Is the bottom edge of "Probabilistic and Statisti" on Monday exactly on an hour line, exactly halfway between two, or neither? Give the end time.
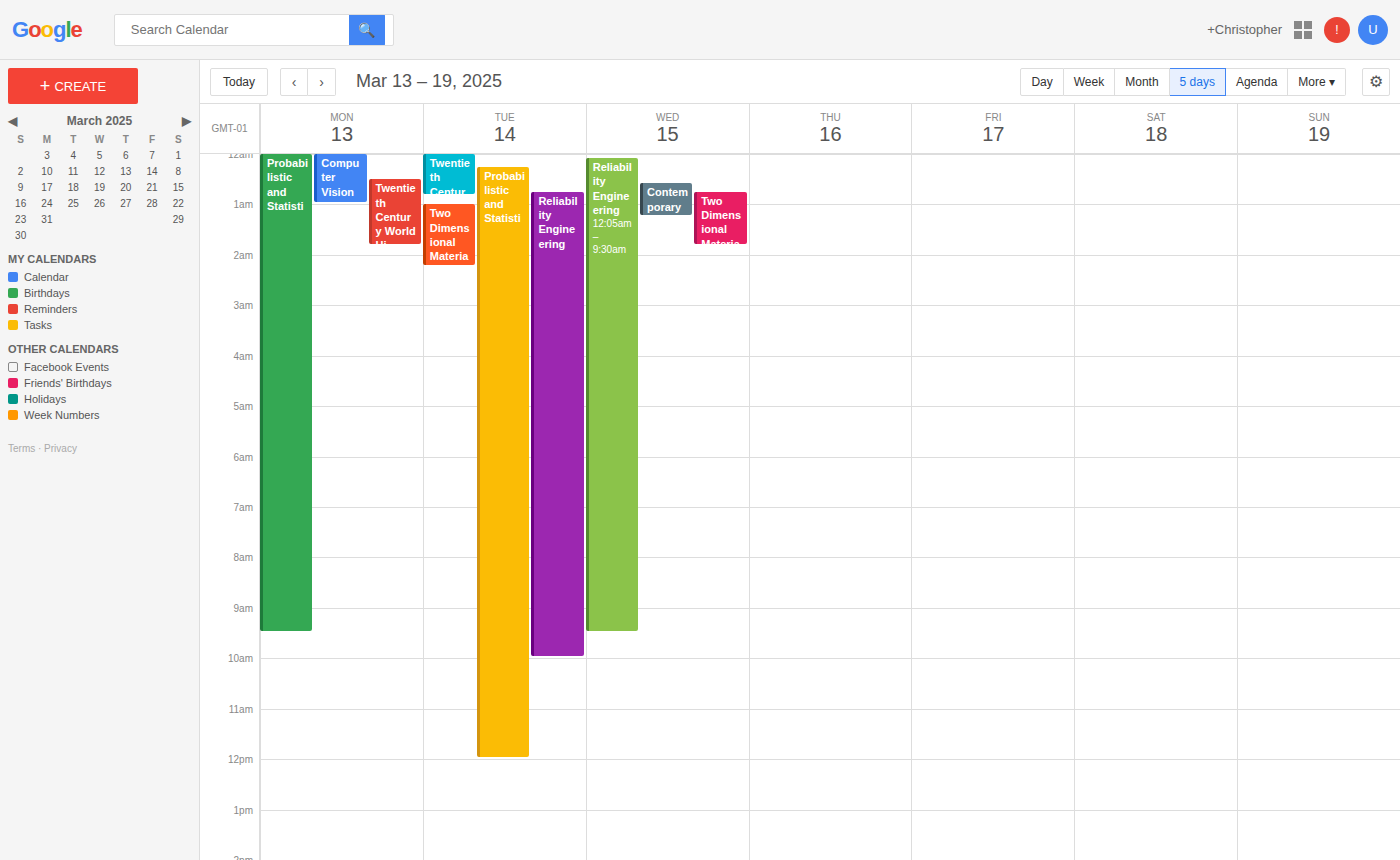
9:30 AM -- halfway between the 9 AM and 10 AM lines.